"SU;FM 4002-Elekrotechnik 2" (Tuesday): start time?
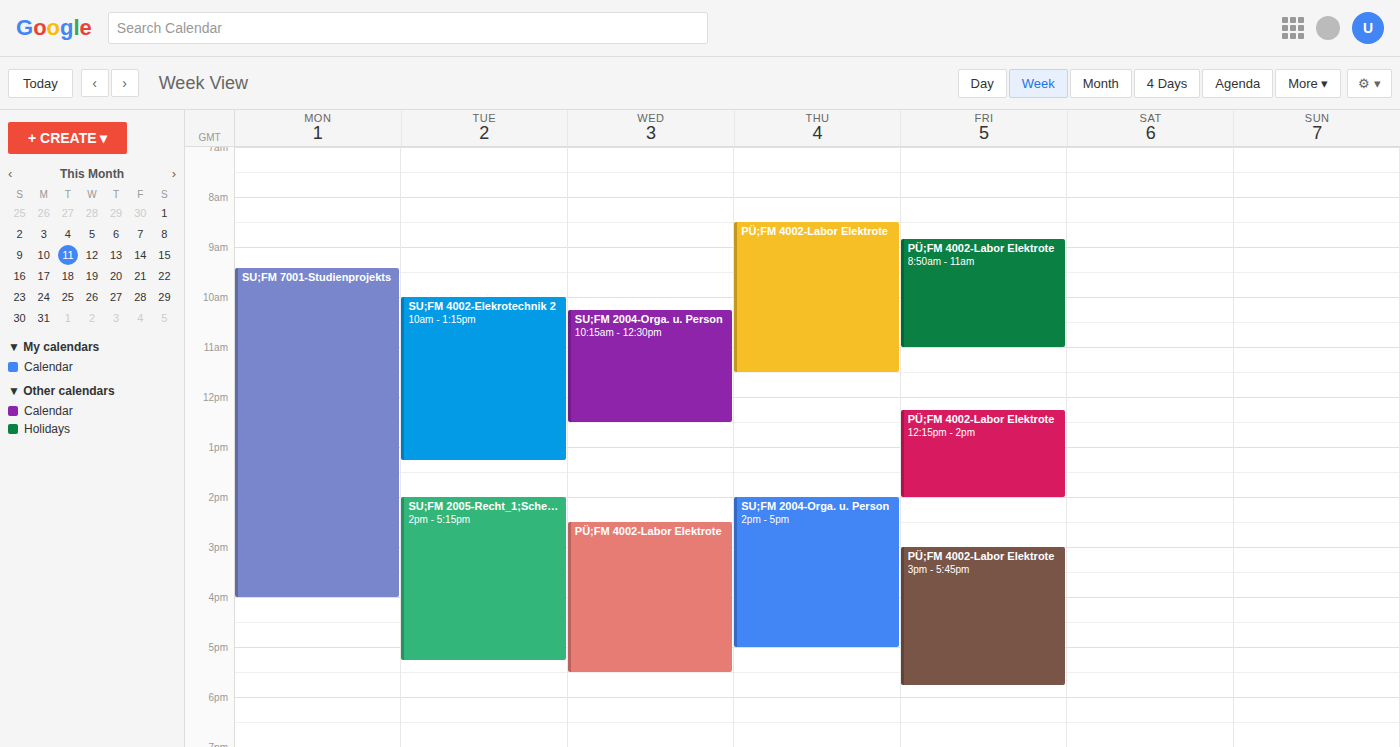
10:00 AM